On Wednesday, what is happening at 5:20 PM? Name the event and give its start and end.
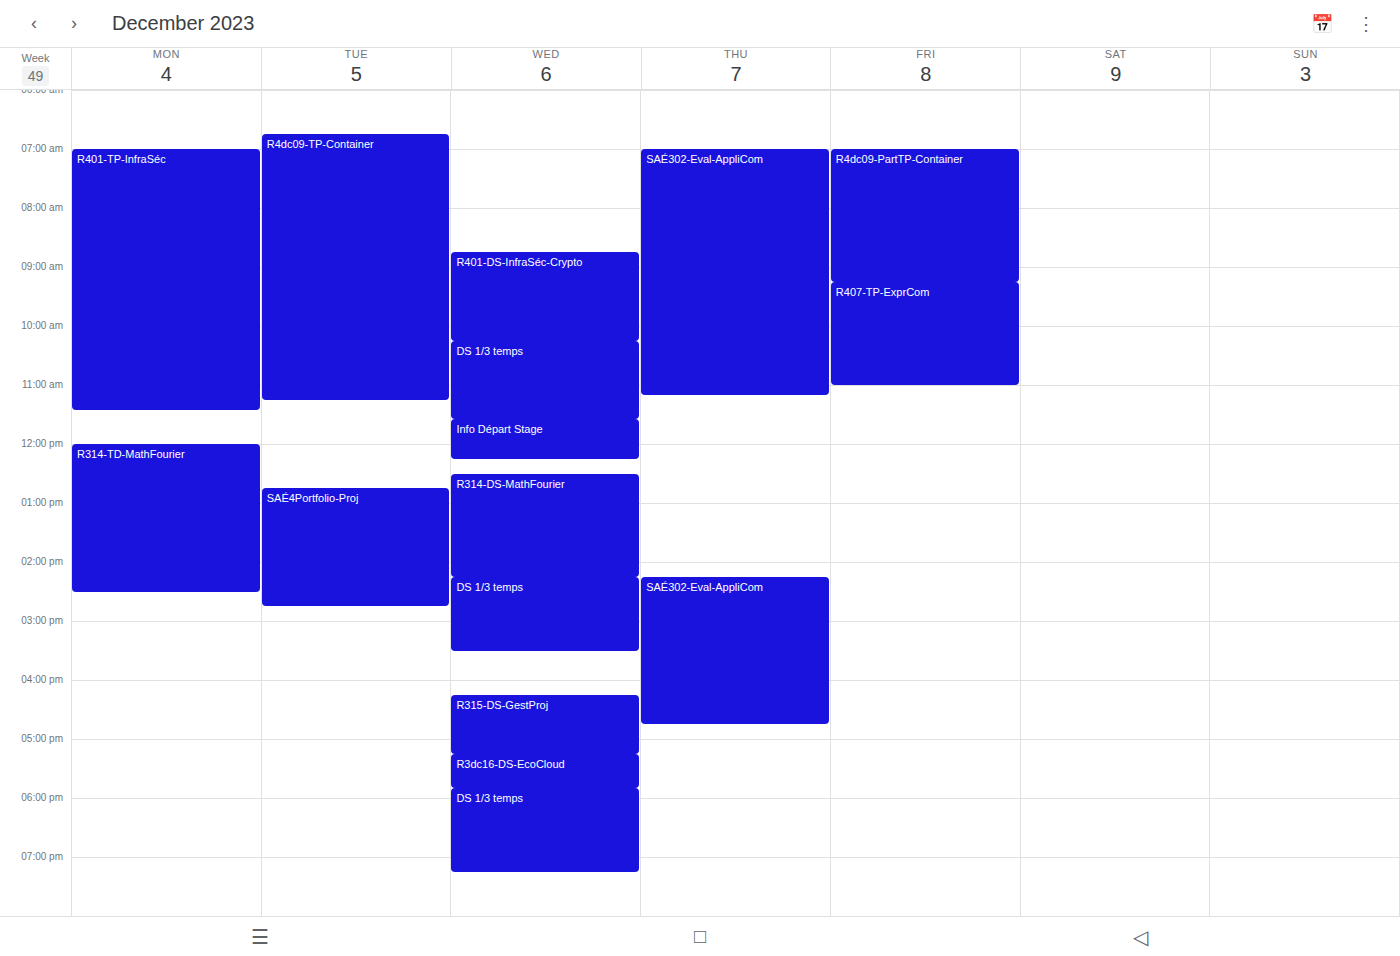
"R3dc16-DS-EcoCloud", 5:15 PM to 5:50 PM